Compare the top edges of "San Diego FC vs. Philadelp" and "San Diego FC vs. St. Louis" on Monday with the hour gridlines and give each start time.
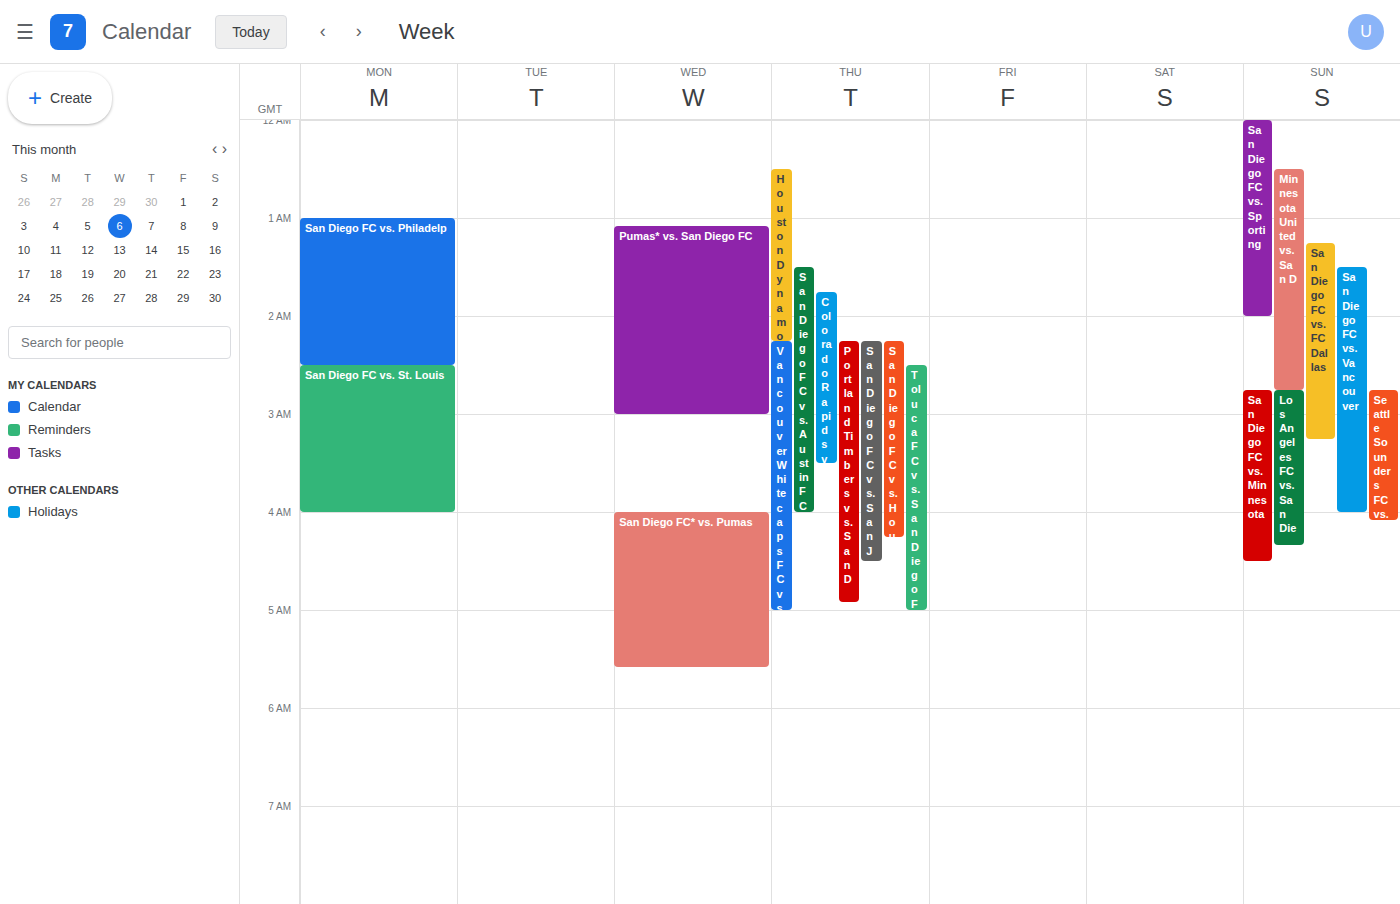
"San Diego FC vs. Philadelp": 1:00 AM, exactly on the 1 AM line. "San Diego FC vs. St. Louis": 2:30 AM, halfway between the 2 AM and 3 AM lines.